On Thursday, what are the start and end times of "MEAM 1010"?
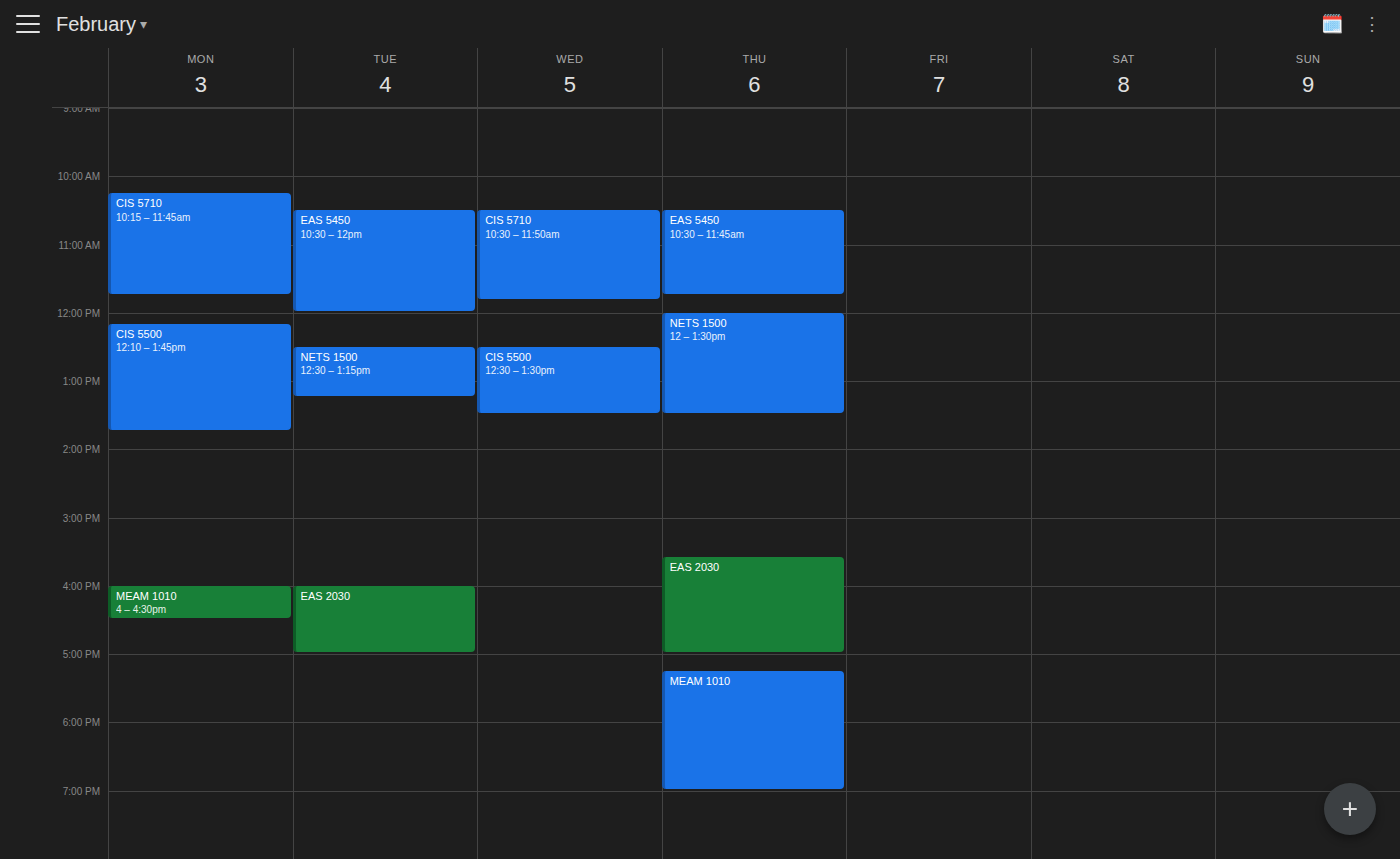
5:15 PM to 7:00 PM